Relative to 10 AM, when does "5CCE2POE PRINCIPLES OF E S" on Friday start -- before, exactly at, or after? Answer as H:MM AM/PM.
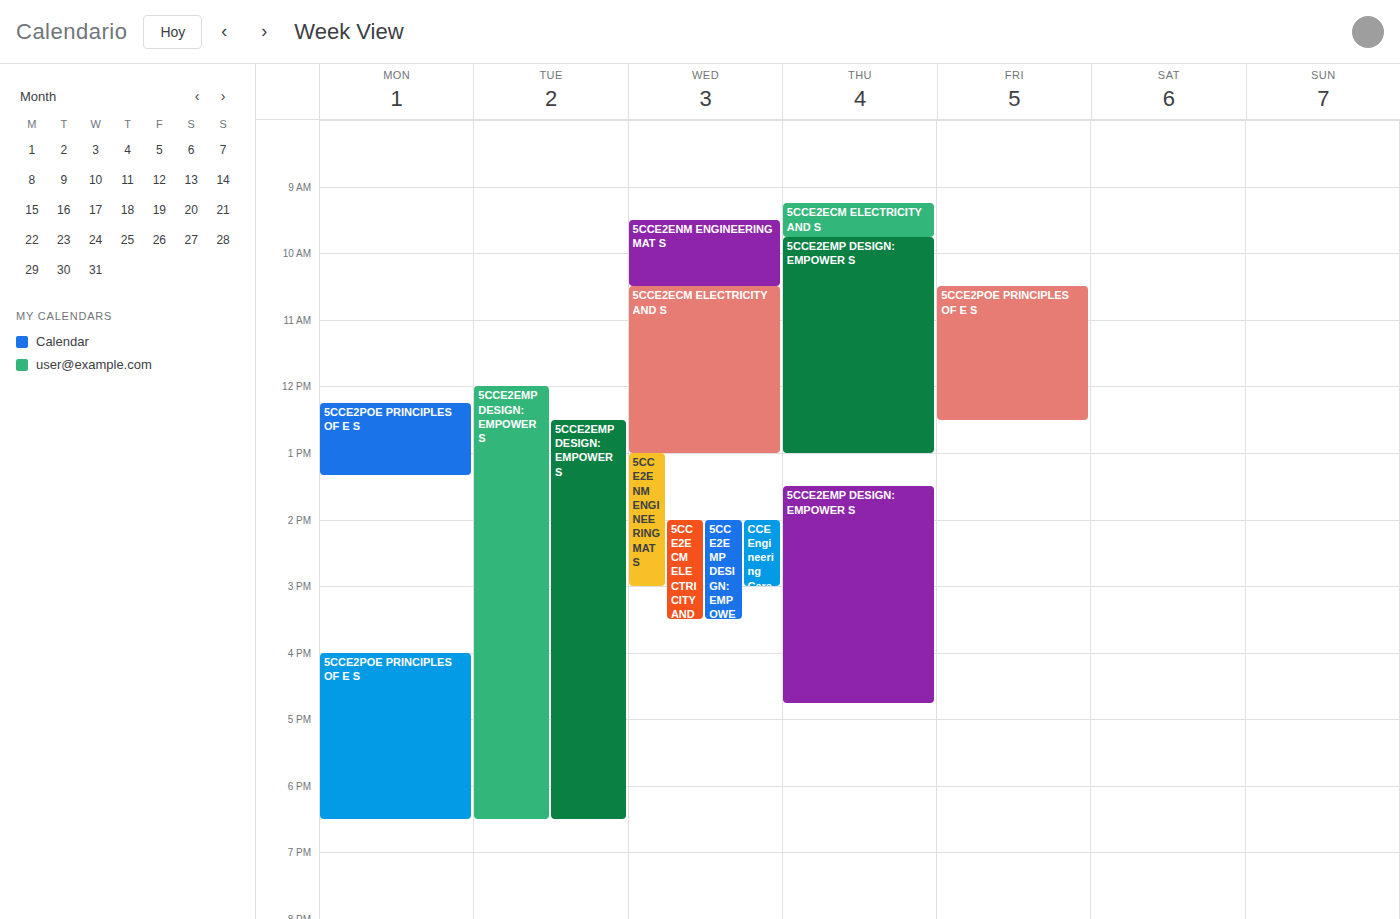
10:30 AM -- after 10 AM, 30 minutes below the 10 AM line.